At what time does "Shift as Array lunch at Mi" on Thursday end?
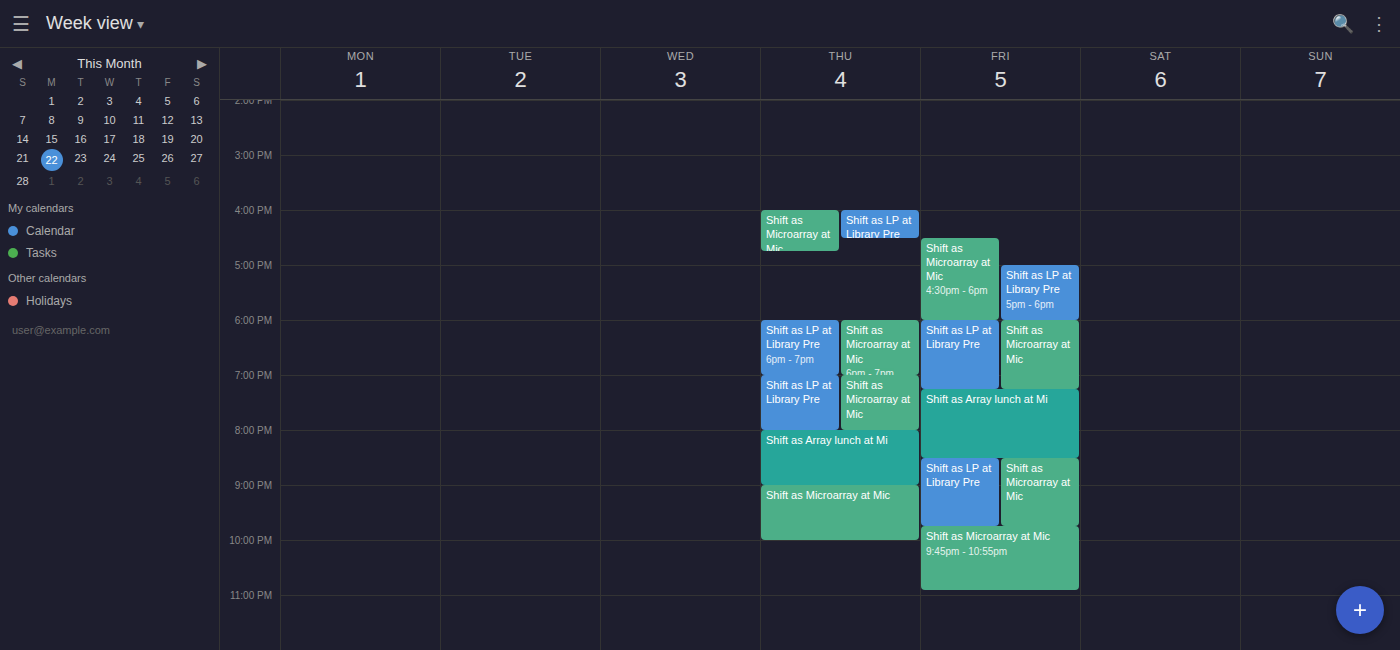
9:00 PM